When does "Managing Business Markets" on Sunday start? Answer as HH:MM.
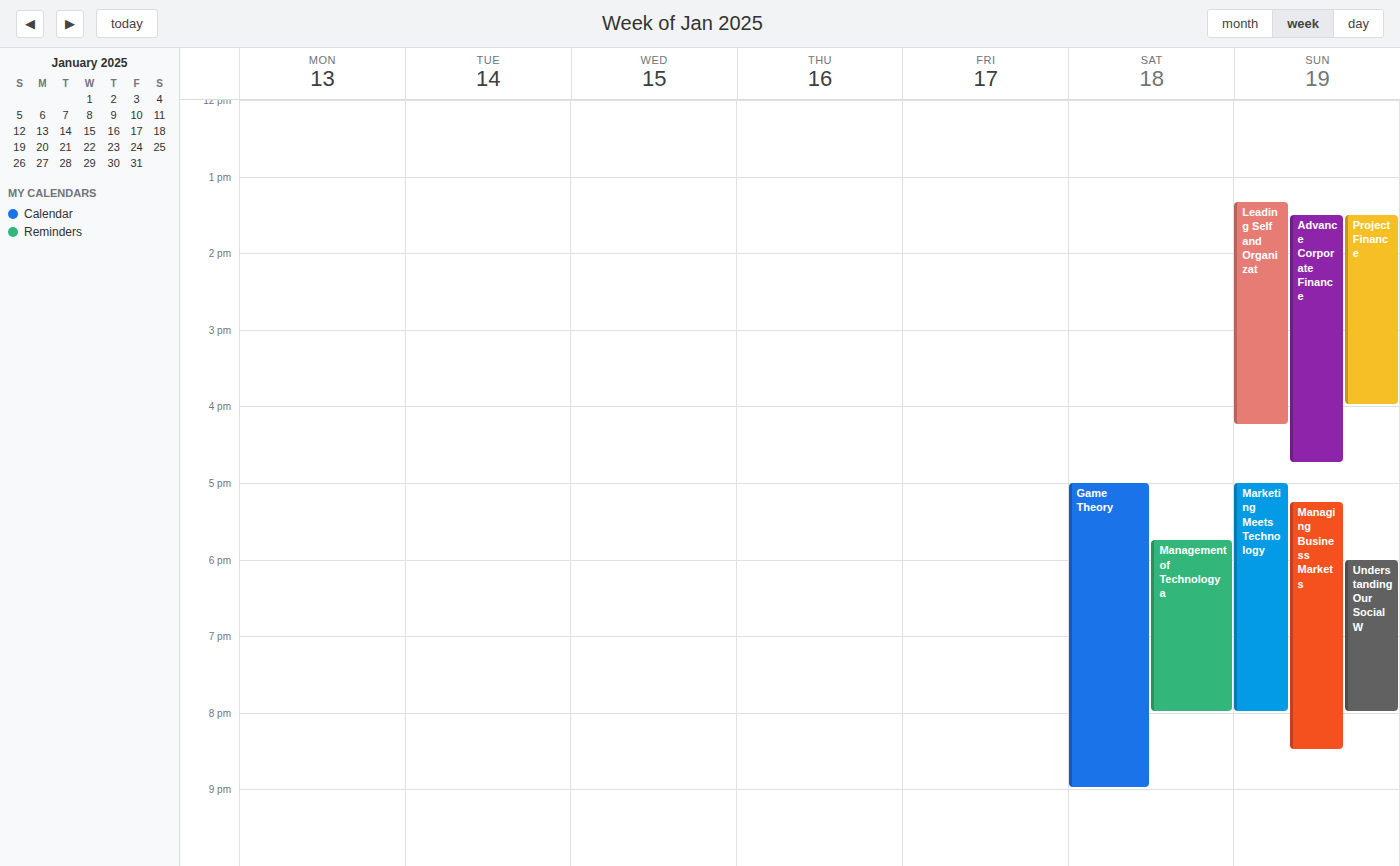
17:15